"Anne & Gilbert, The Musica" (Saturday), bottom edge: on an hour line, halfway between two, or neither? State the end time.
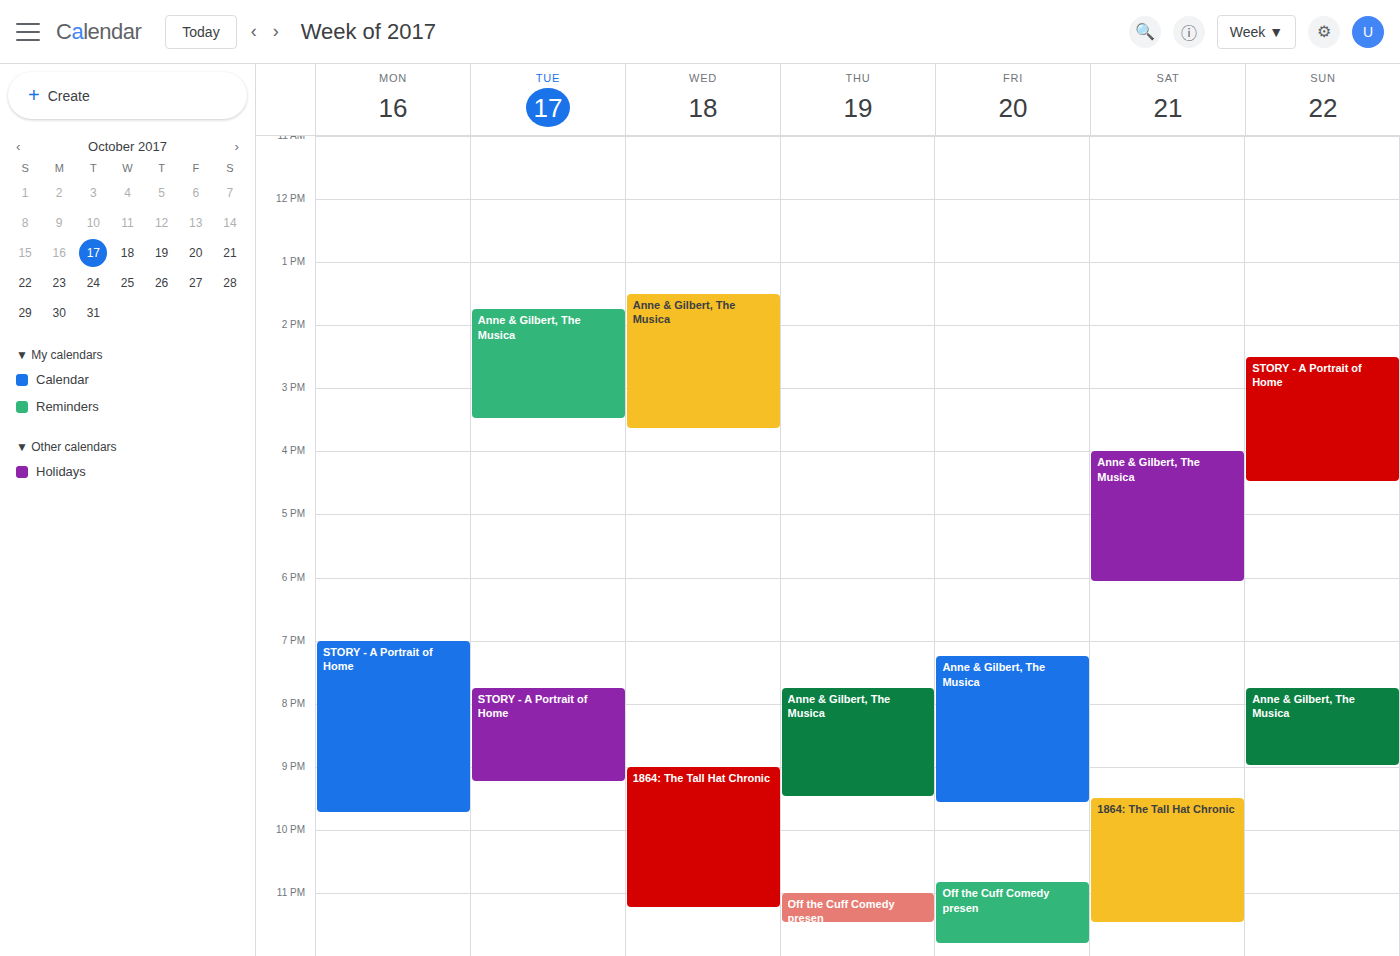
6:05 PM -- neither: 5 minutes below the 6 PM line and 55 minutes above the 7 PM line.